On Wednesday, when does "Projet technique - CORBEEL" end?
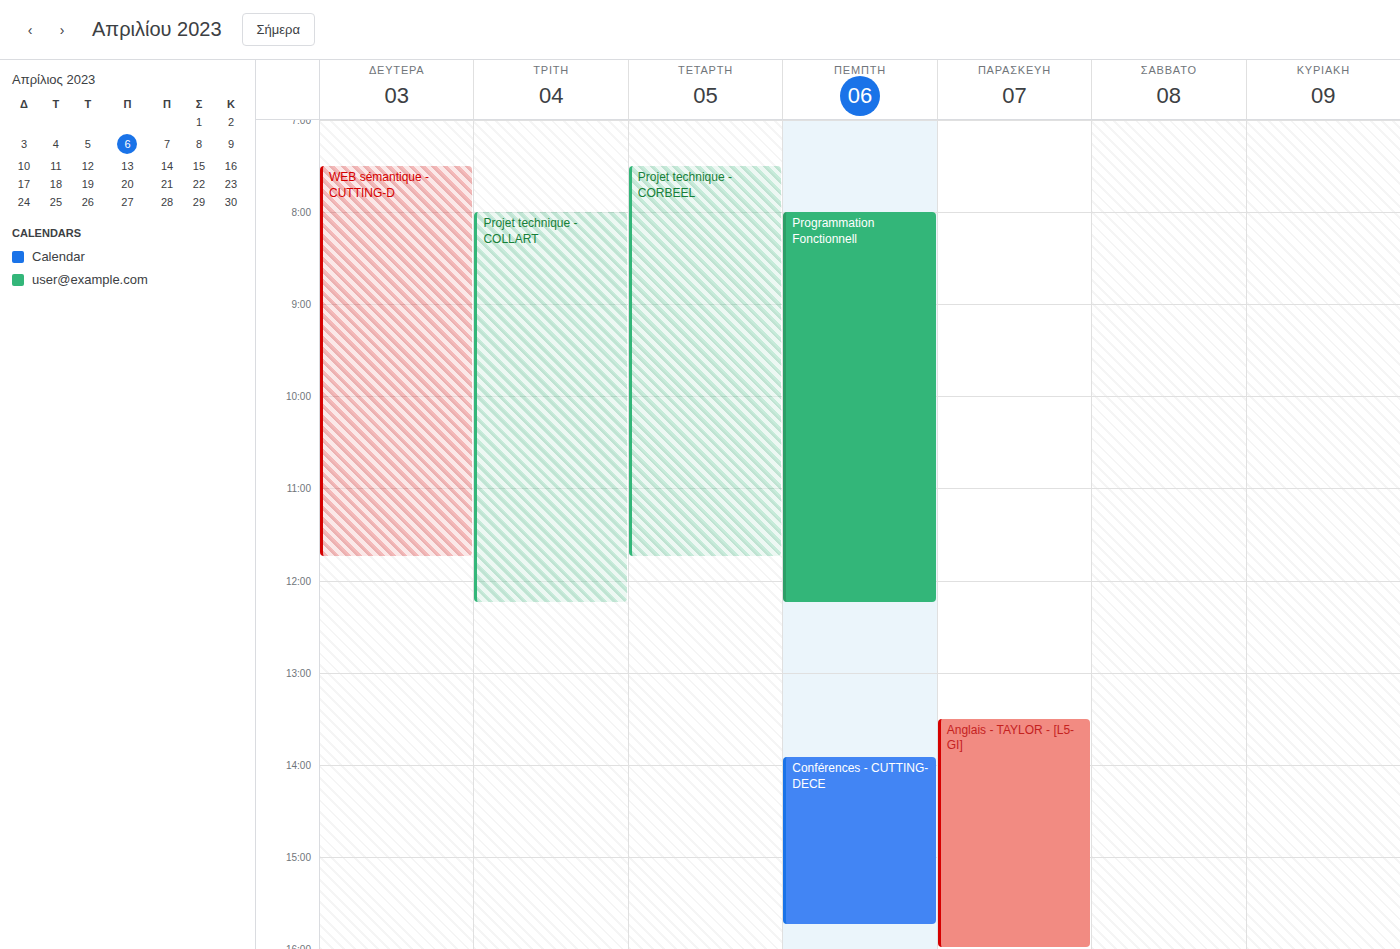
11:45 AM